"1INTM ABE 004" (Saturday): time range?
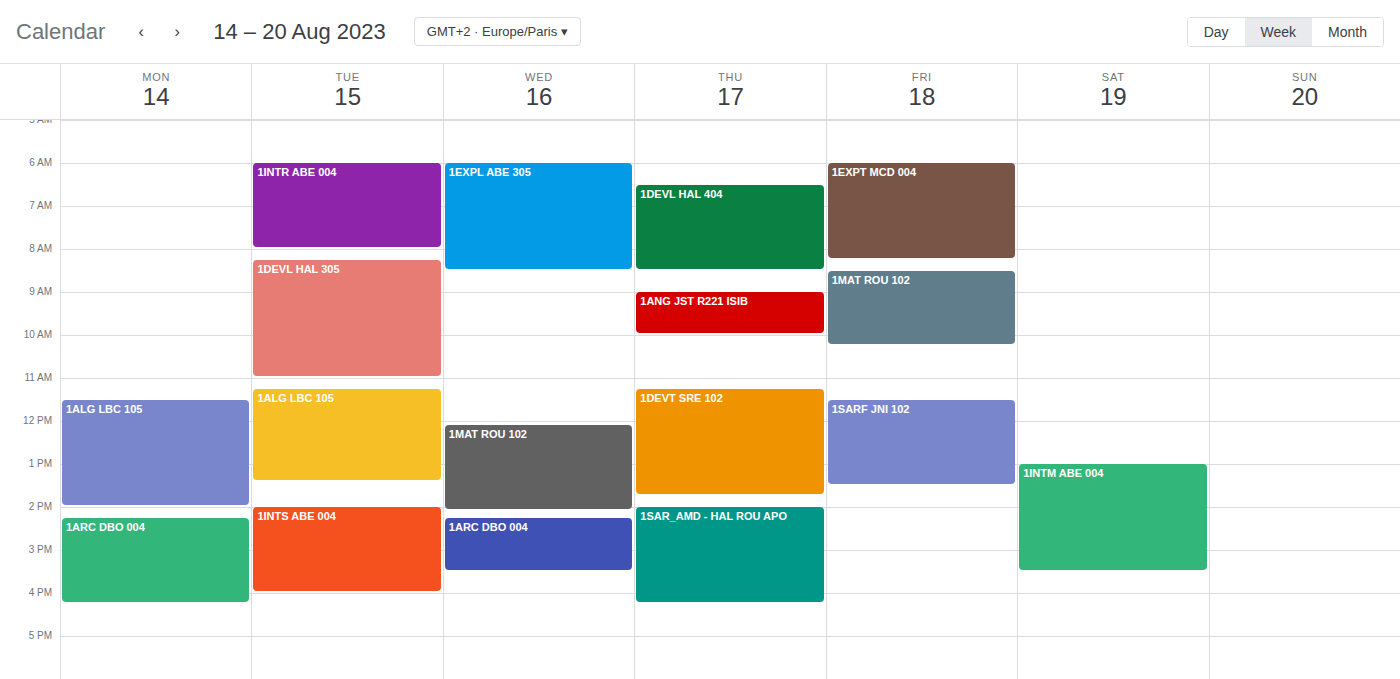
1:00 PM to 3:30 PM